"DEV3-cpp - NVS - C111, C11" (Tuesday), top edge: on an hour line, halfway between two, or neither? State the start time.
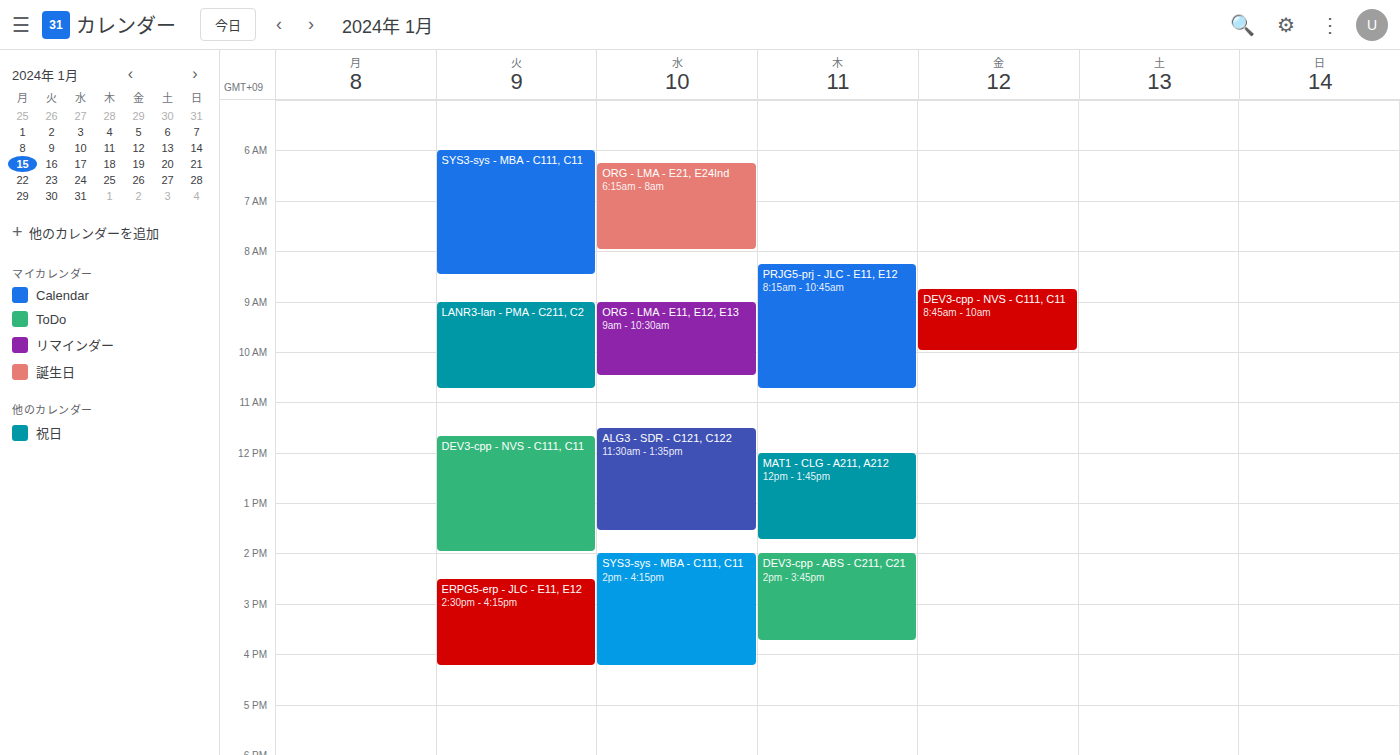
11:40 -- neither: 40 minutes below the 11:00 line and 20 minutes above the 12:00 line.